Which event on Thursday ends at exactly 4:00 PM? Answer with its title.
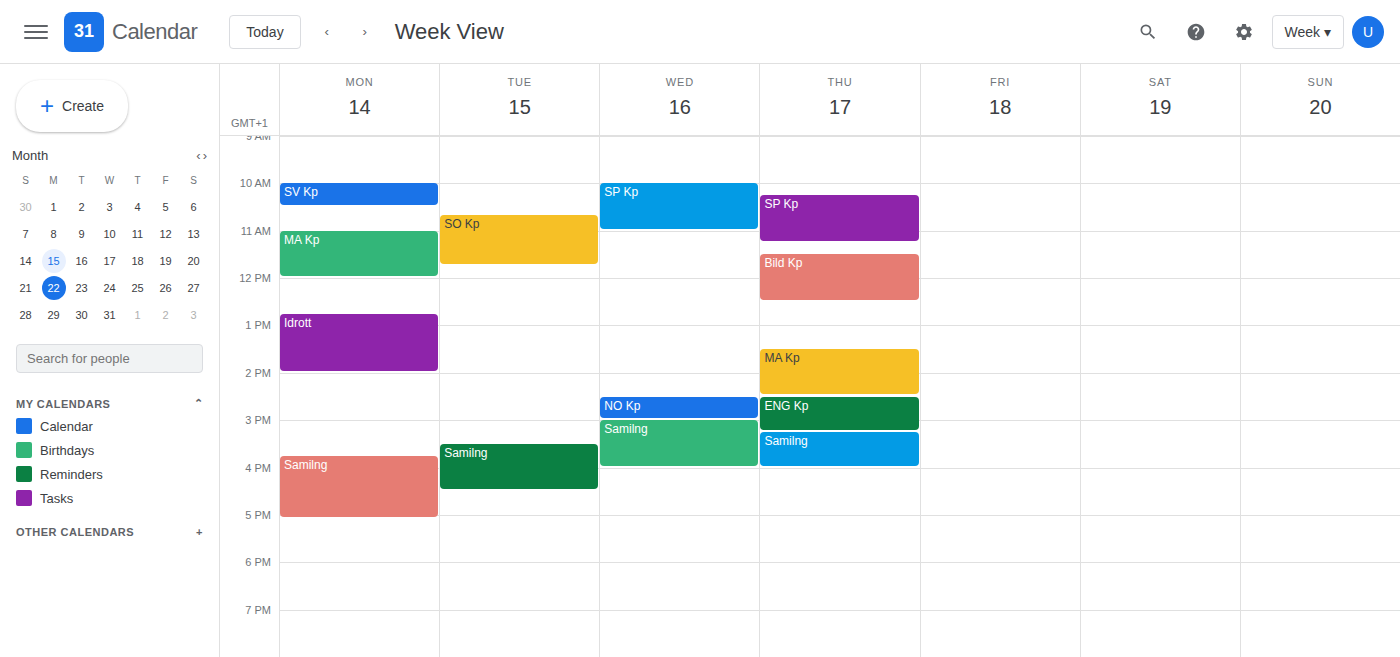
"Samilng"